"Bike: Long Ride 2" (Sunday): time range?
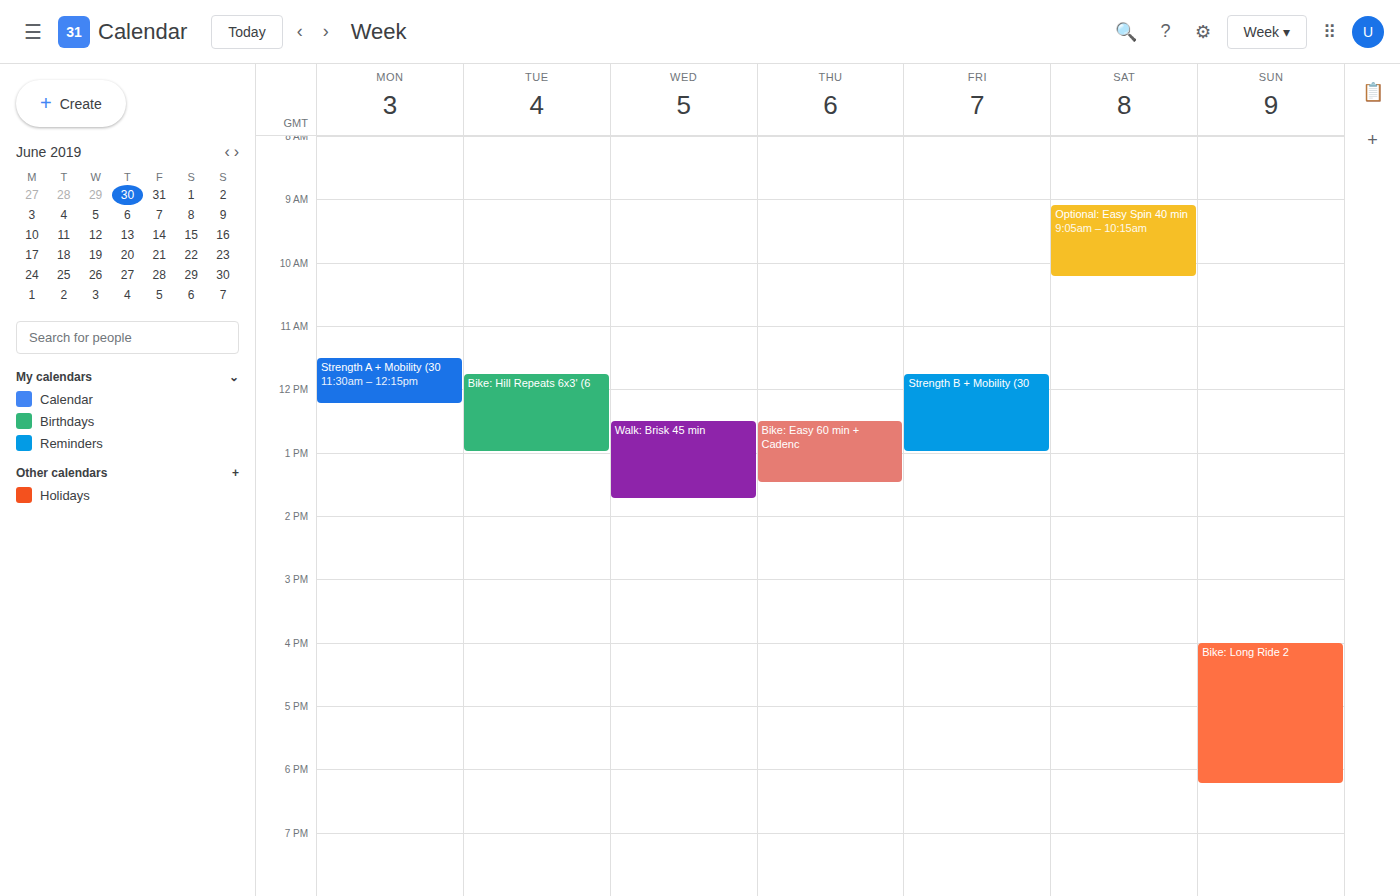
4:00 PM to 6:15 PM